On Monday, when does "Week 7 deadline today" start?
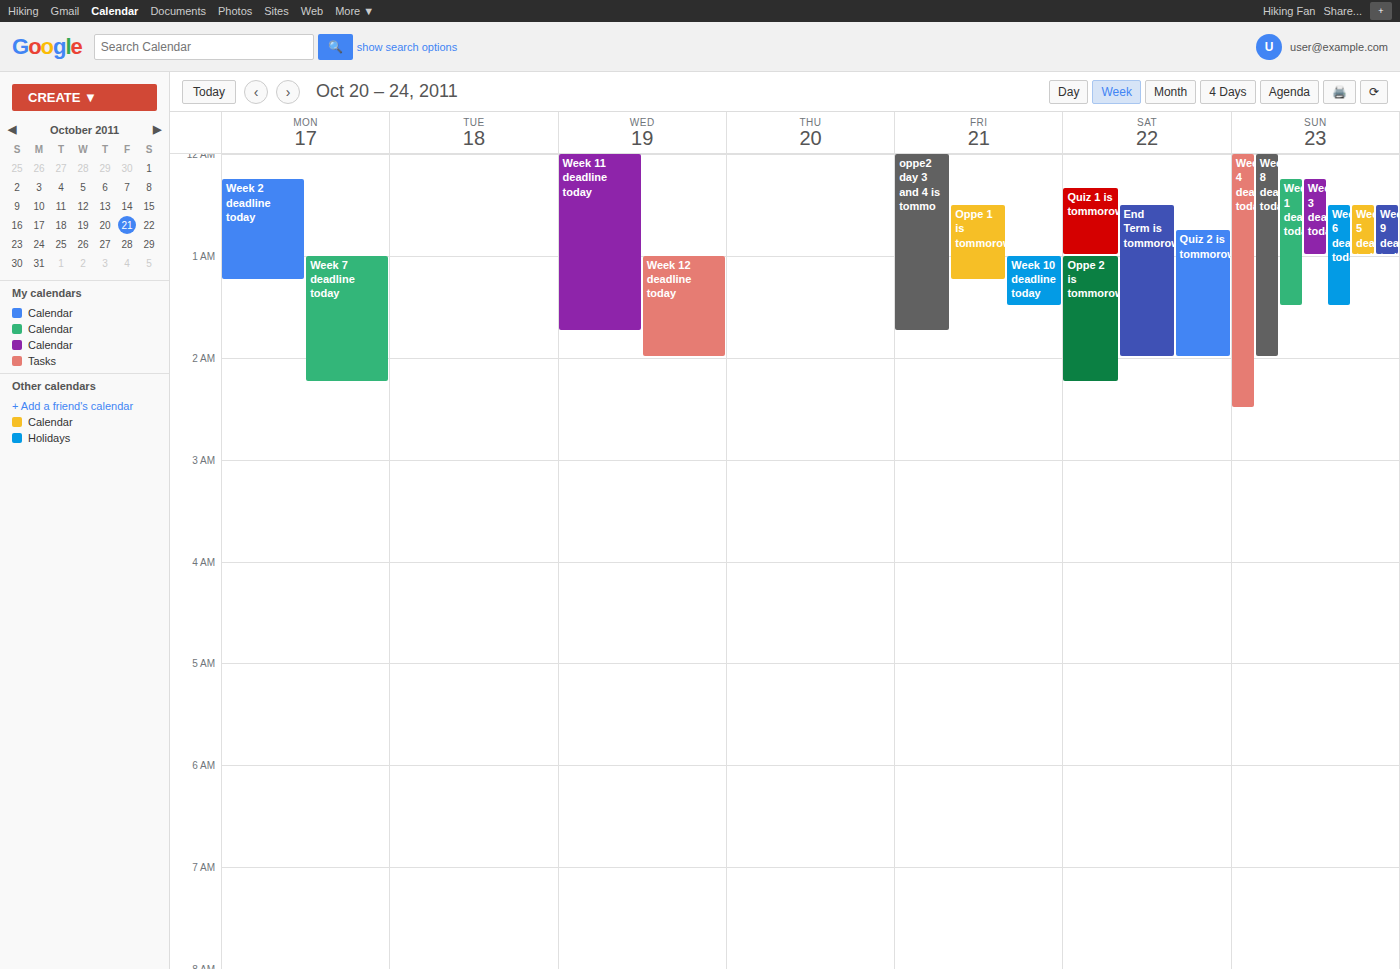
1:00 AM